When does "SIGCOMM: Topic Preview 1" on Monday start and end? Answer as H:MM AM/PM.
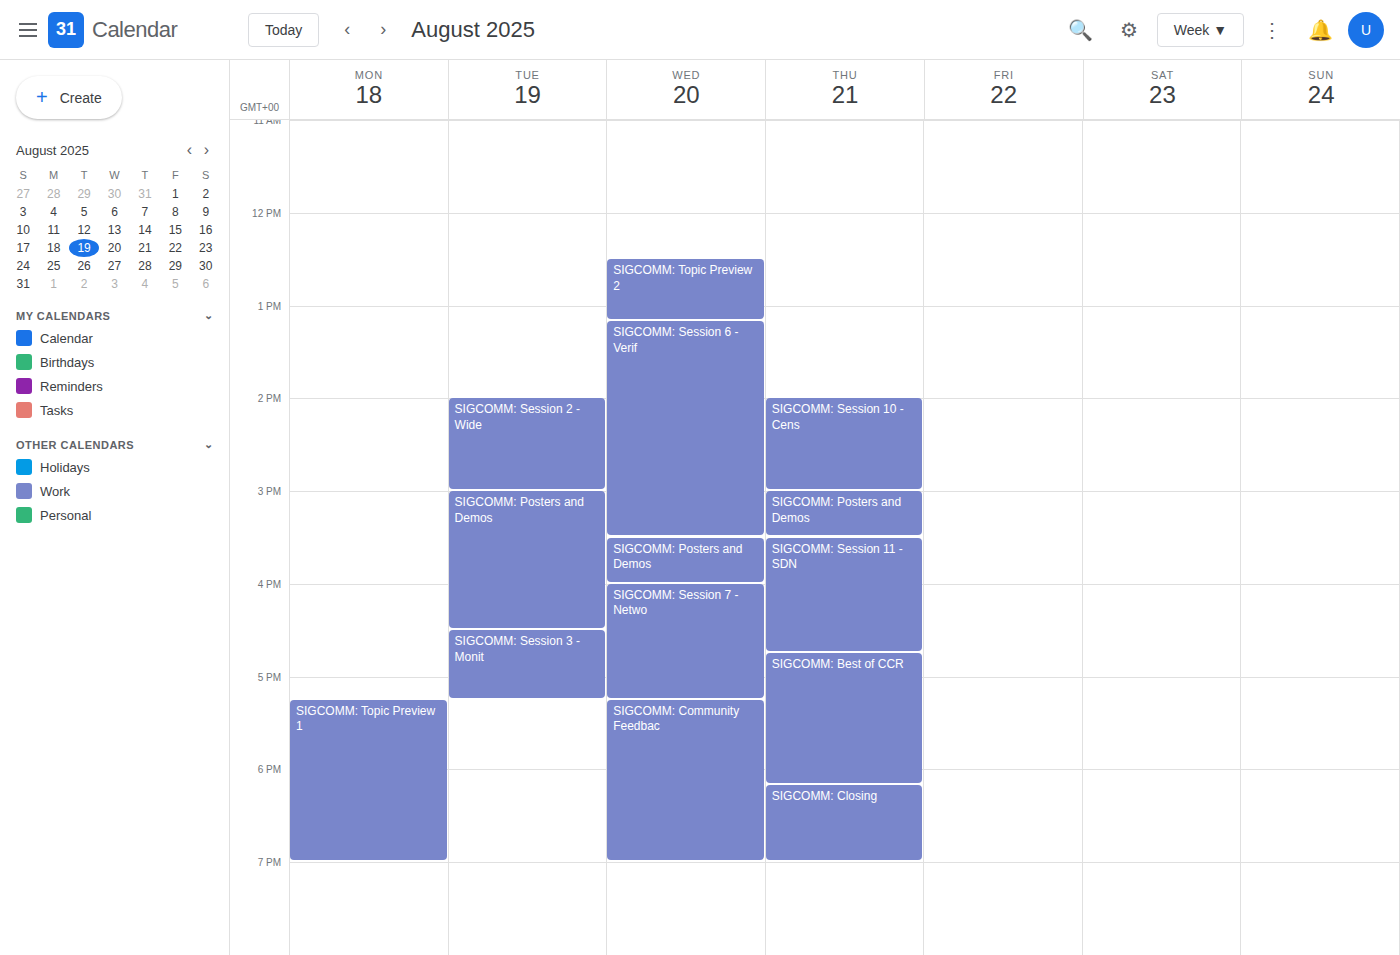
5:15 PM to 7:00 PM